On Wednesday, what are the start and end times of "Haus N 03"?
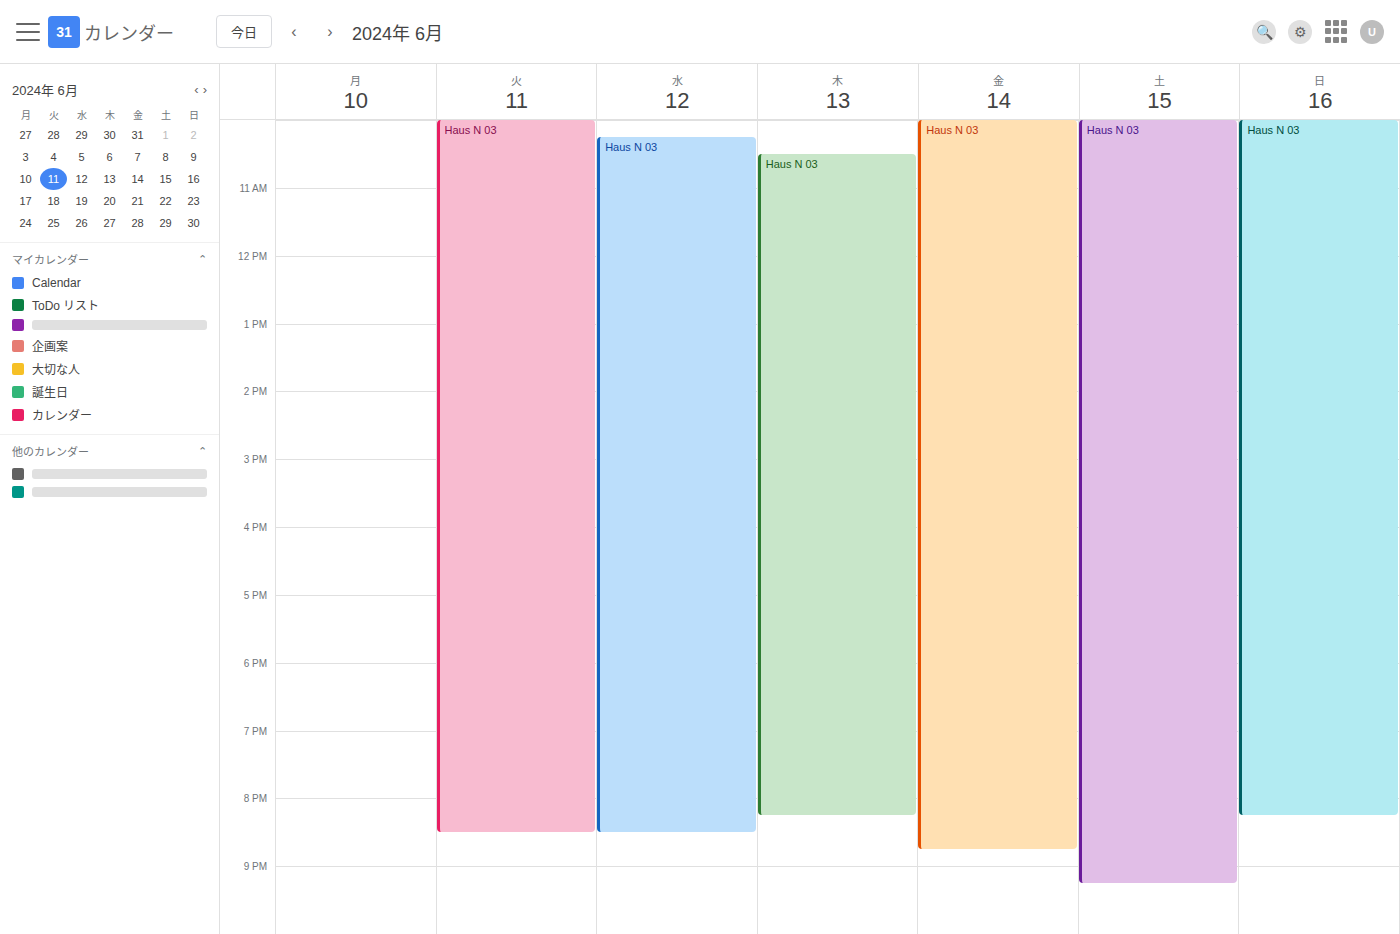
10:15 AM to 8:30 PM